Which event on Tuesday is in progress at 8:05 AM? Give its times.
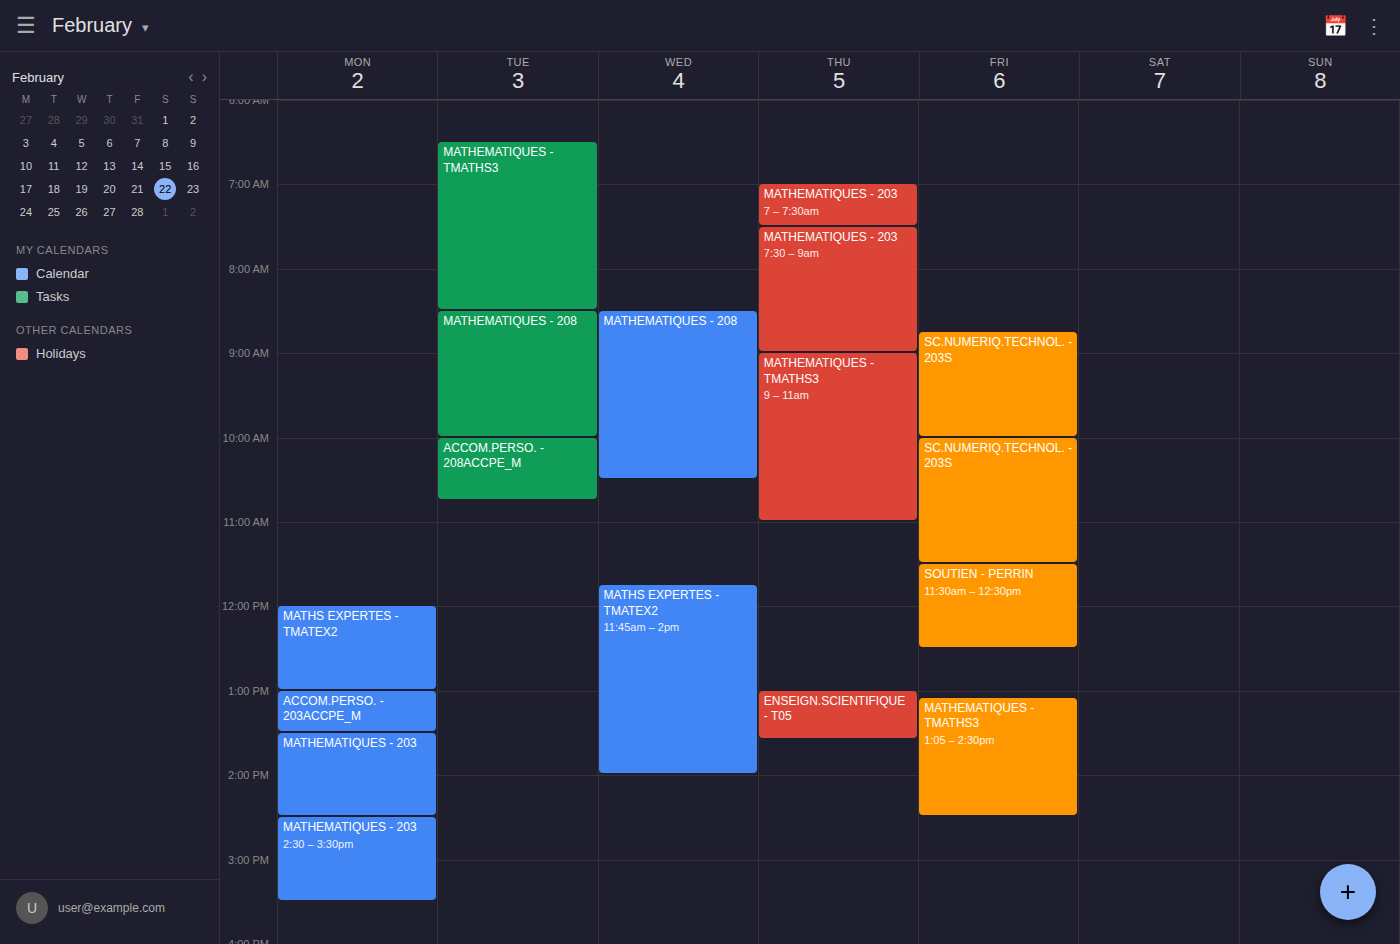
"MATHEMATIQUES - TMATHS3", 6:30 AM to 8:30 AM